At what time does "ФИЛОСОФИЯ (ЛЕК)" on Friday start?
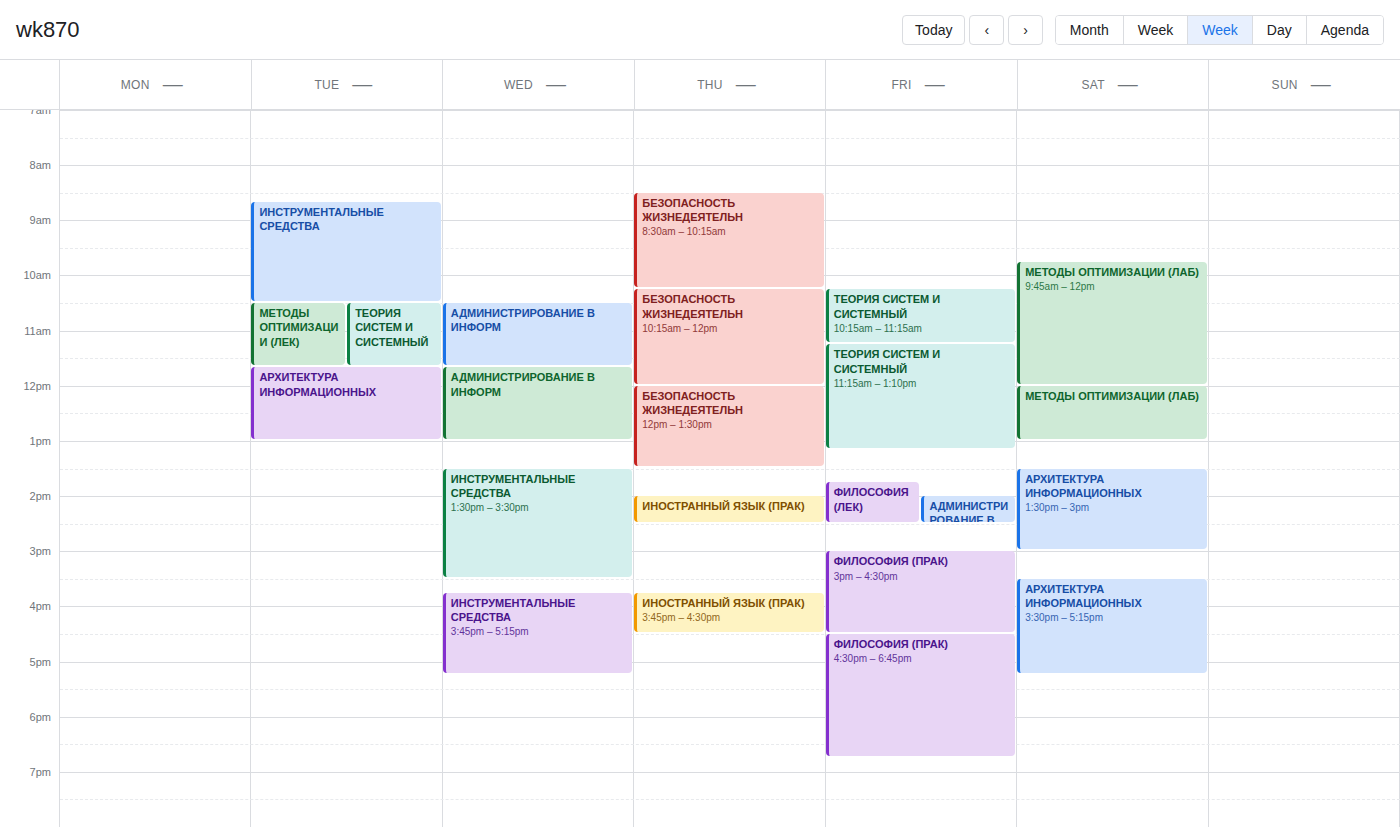
1:45 PM